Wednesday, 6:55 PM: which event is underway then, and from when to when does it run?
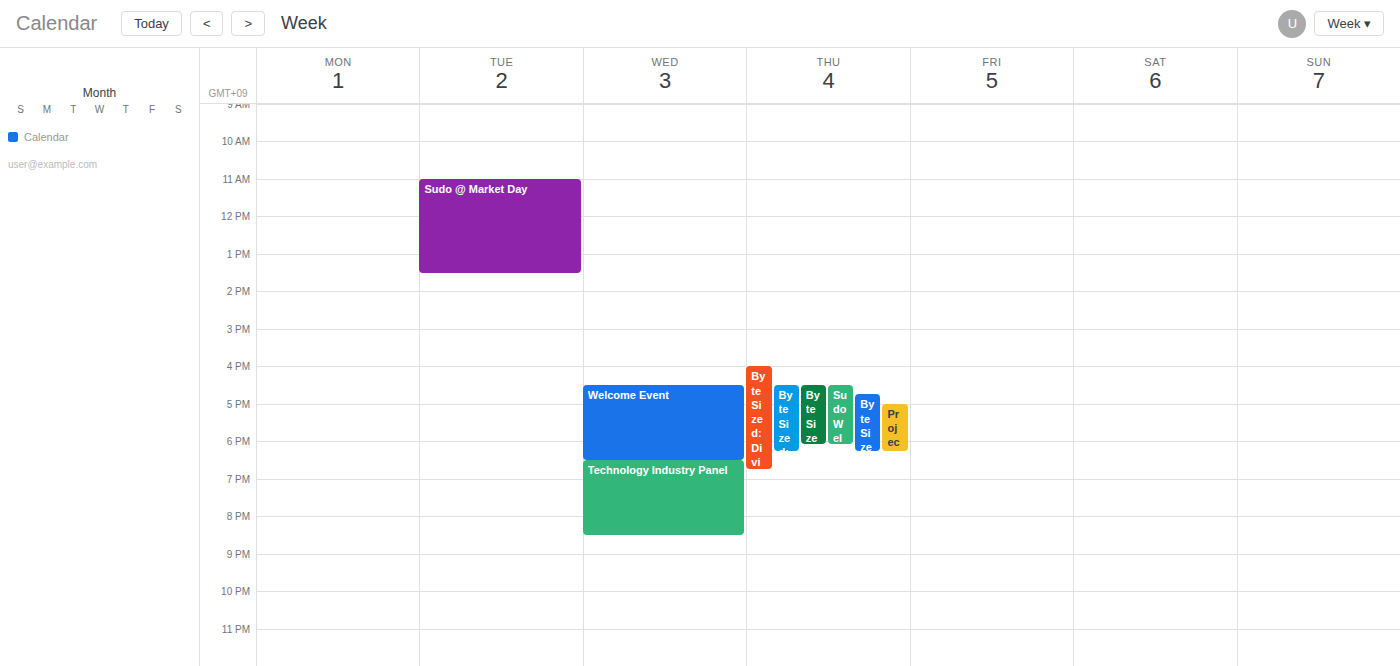
"Technology Industry Panel", 6:30 PM to 8:30 PM